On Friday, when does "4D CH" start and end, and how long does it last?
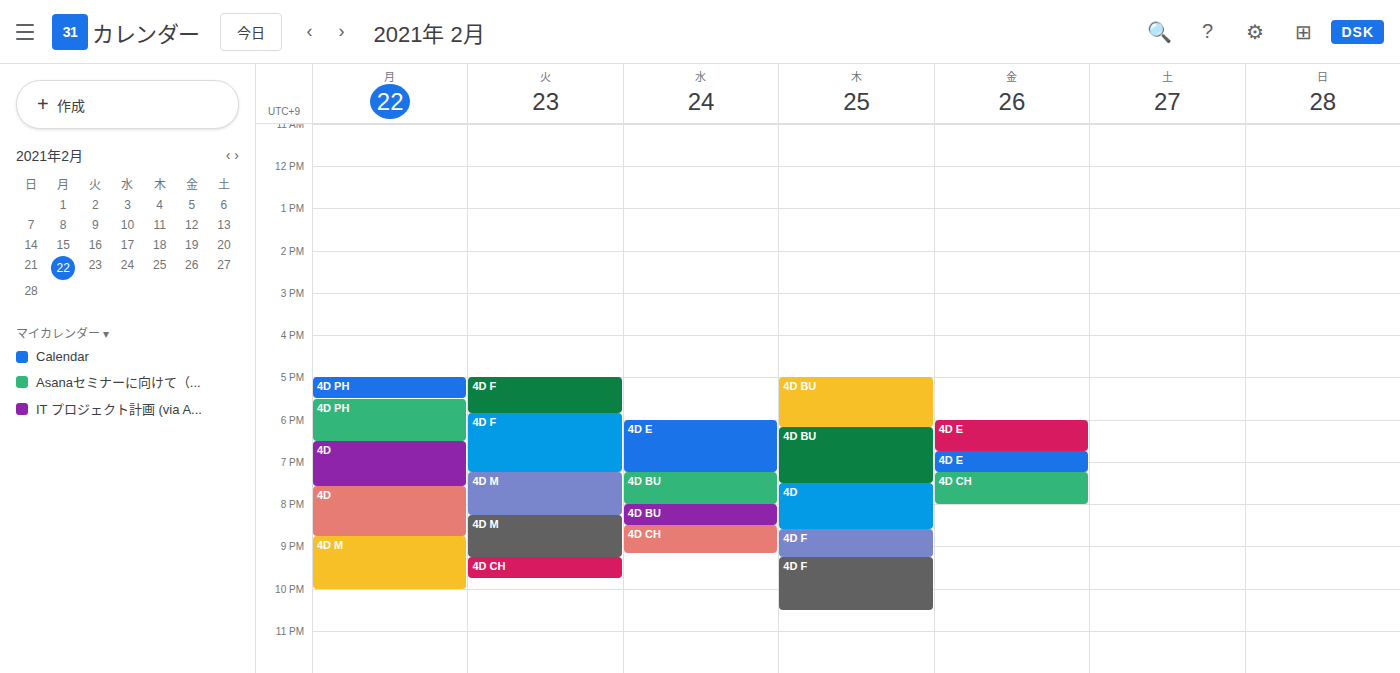
19:15 to 20:00, 45 minutes